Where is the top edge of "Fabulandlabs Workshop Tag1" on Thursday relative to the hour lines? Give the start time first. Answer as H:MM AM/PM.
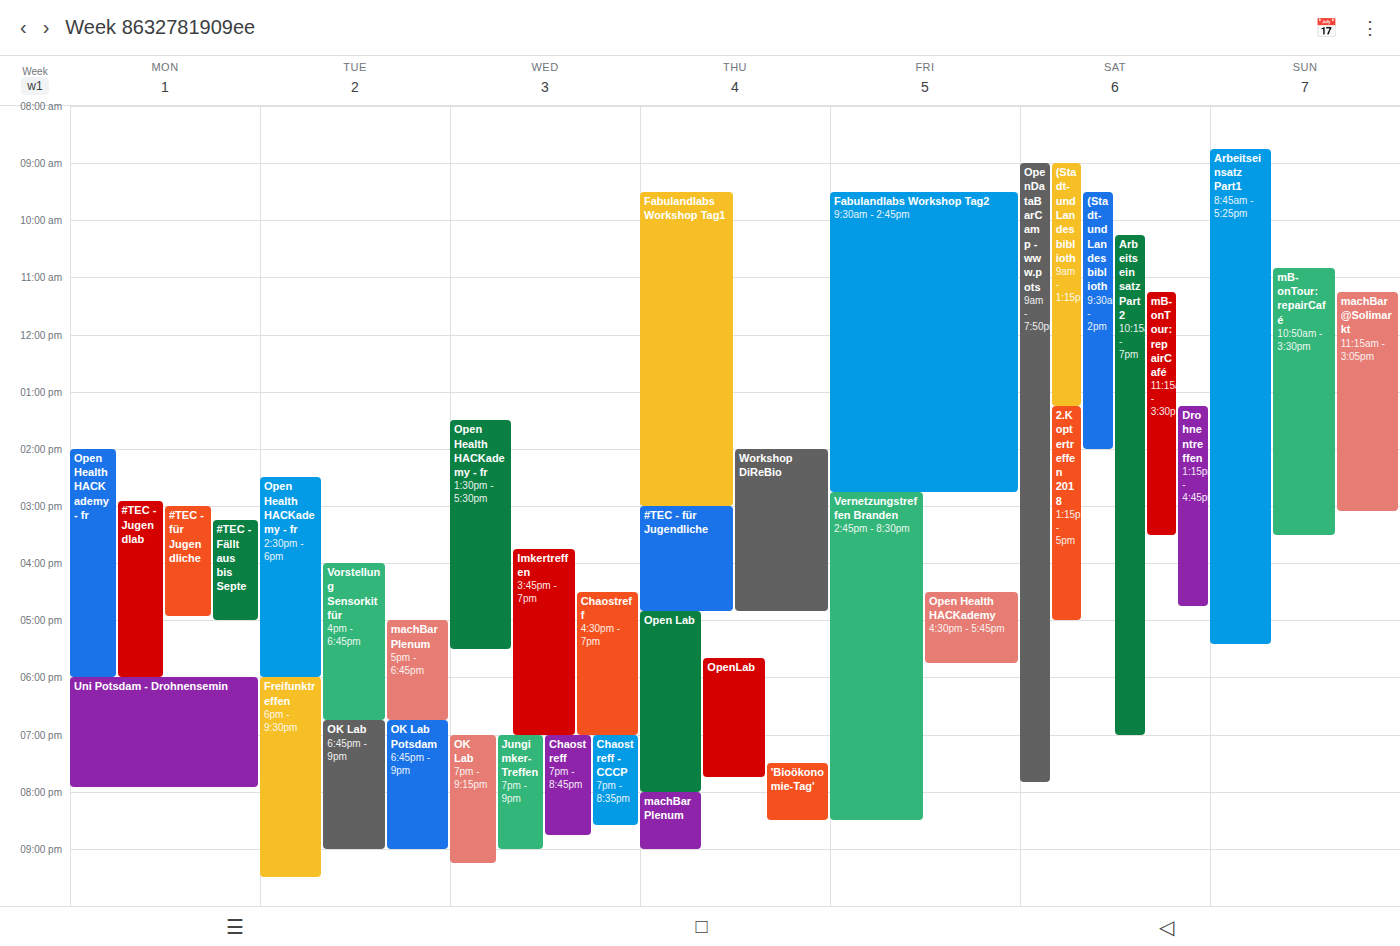
9:30 AM -- halfway between the 9 AM and 10 AM lines.